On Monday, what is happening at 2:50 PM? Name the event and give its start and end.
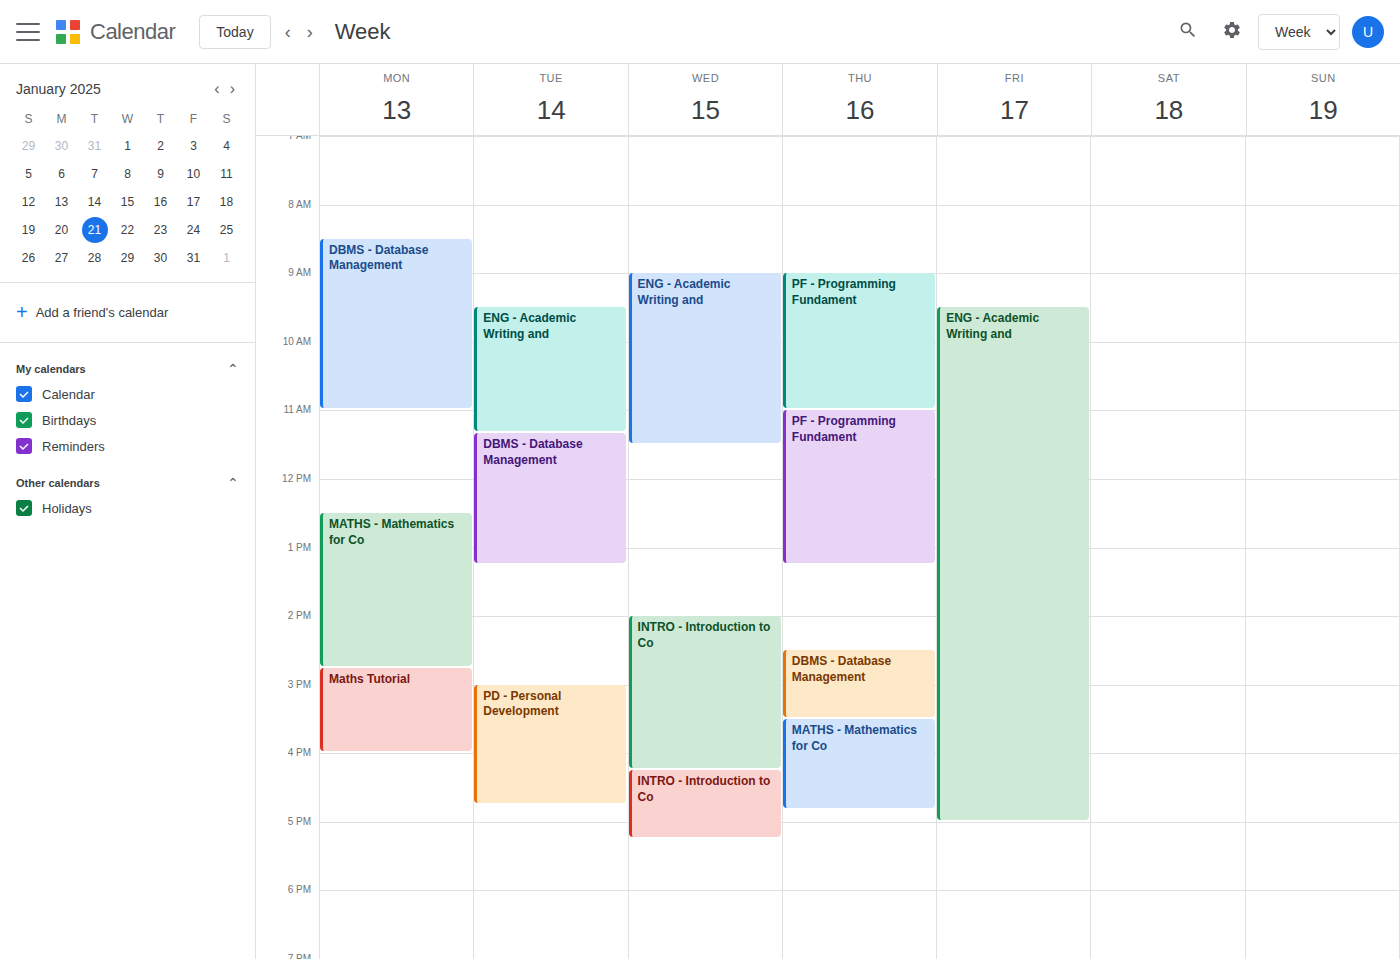
"Maths Tutorial", 2:45 PM to 4:00 PM